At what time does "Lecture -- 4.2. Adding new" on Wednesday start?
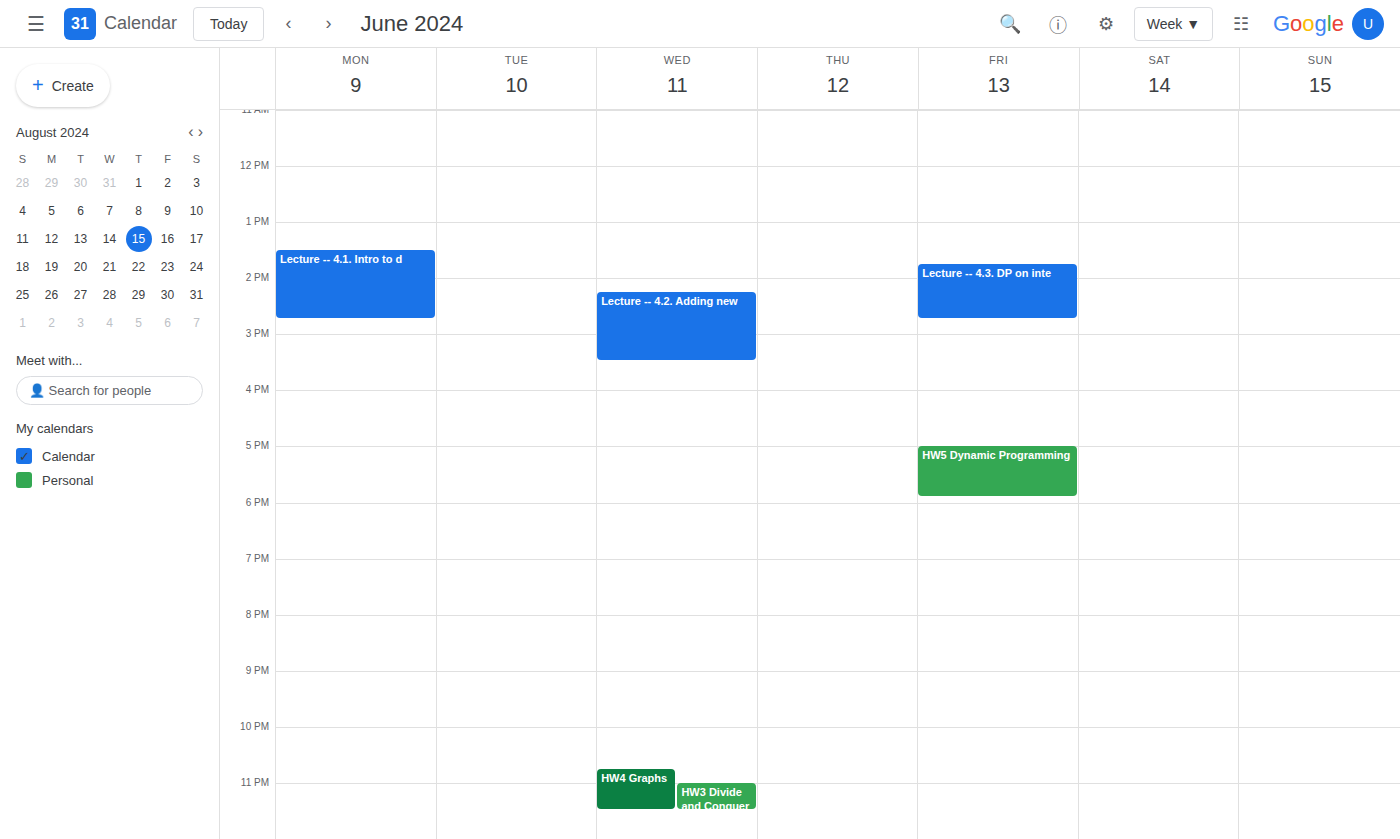
2:15 PM